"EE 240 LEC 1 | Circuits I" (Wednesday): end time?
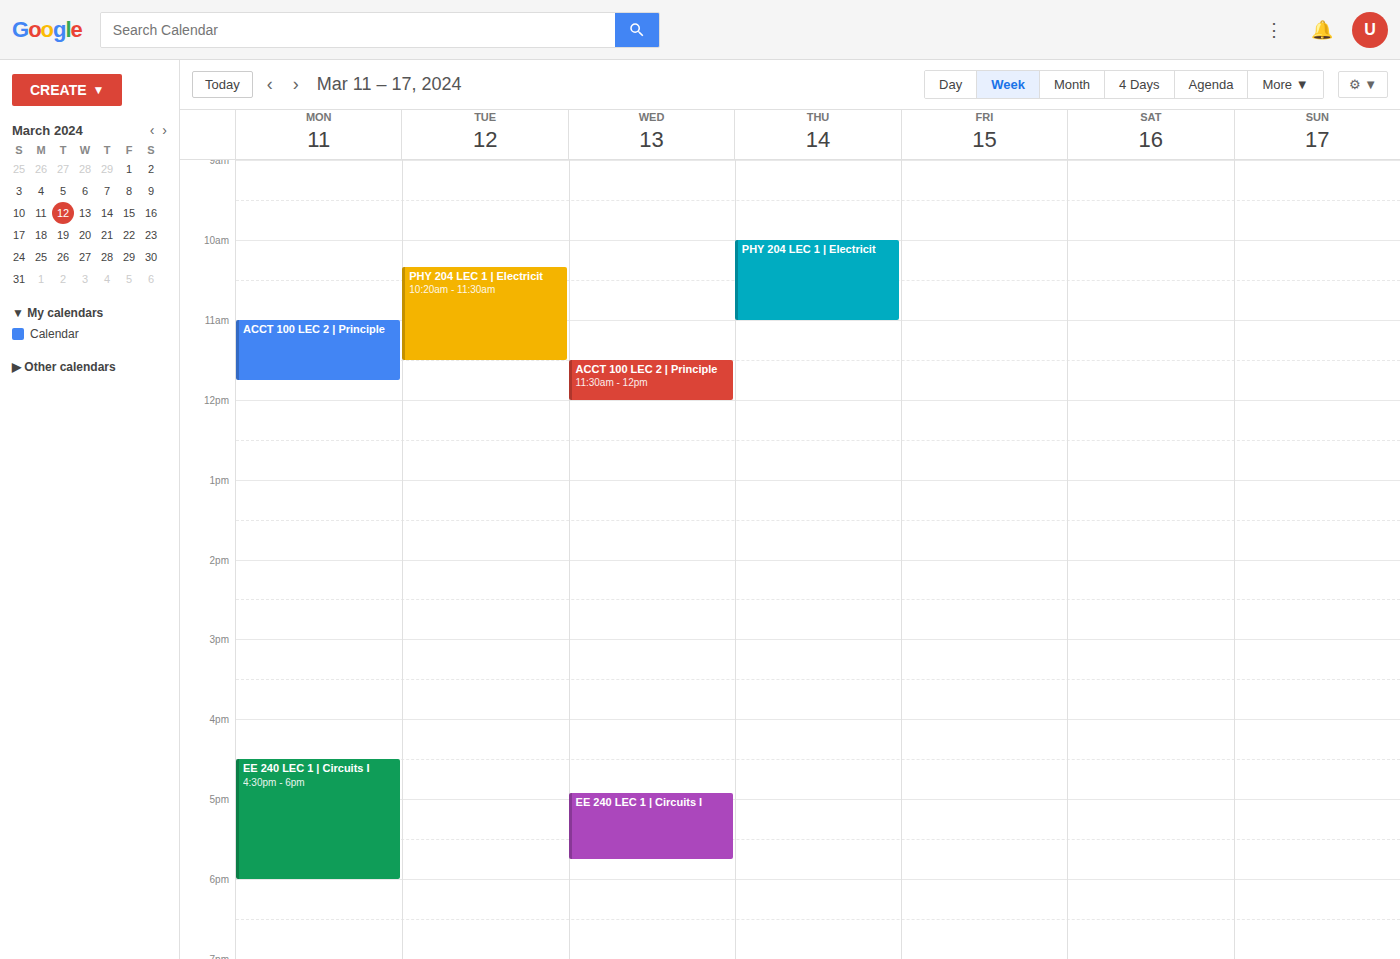
5:45 PM